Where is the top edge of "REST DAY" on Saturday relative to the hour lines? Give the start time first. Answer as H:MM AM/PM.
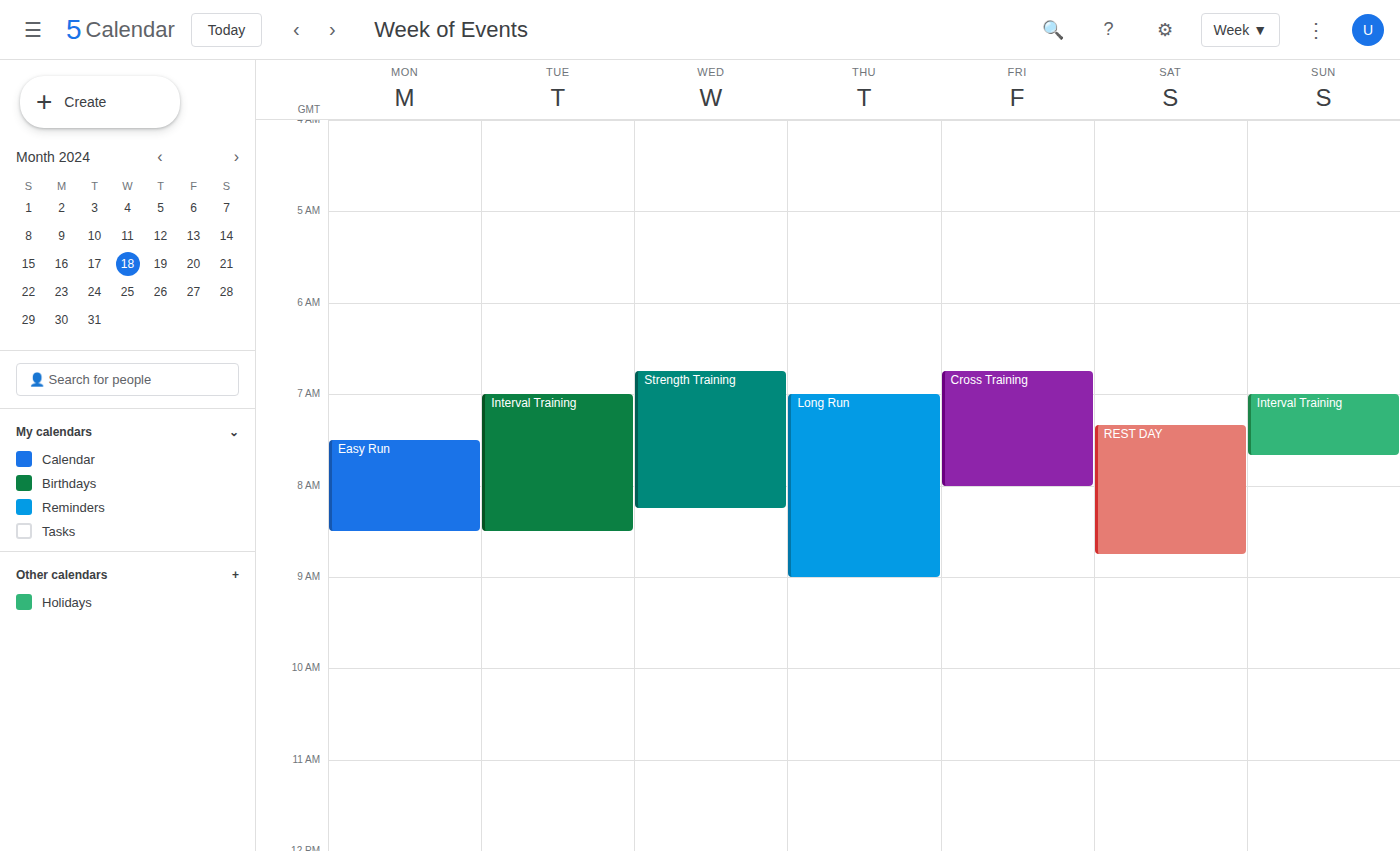
7:20 AM -- neither: 20 minutes below the 7 AM line and 40 minutes above the 8 AM line.